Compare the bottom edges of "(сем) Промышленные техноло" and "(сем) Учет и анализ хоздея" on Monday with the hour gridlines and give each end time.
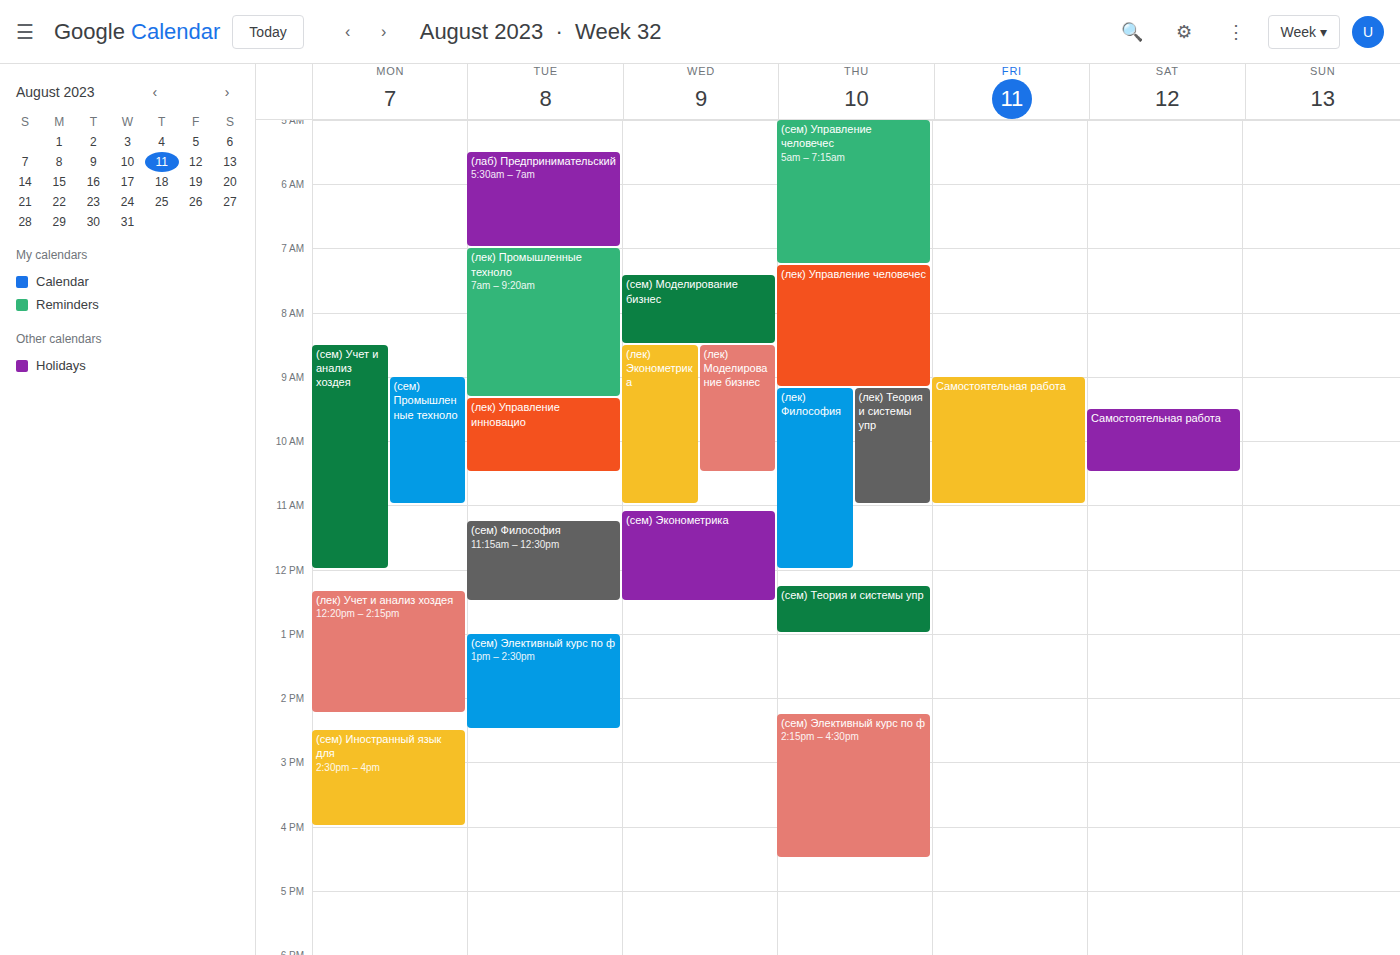
"(сем) Промышленные техноло": 11:00 AM, exactly on the 11 AM line. "(сем) Учет и анализ хоздея": 12:00 PM, exactly on the 12 PM line.